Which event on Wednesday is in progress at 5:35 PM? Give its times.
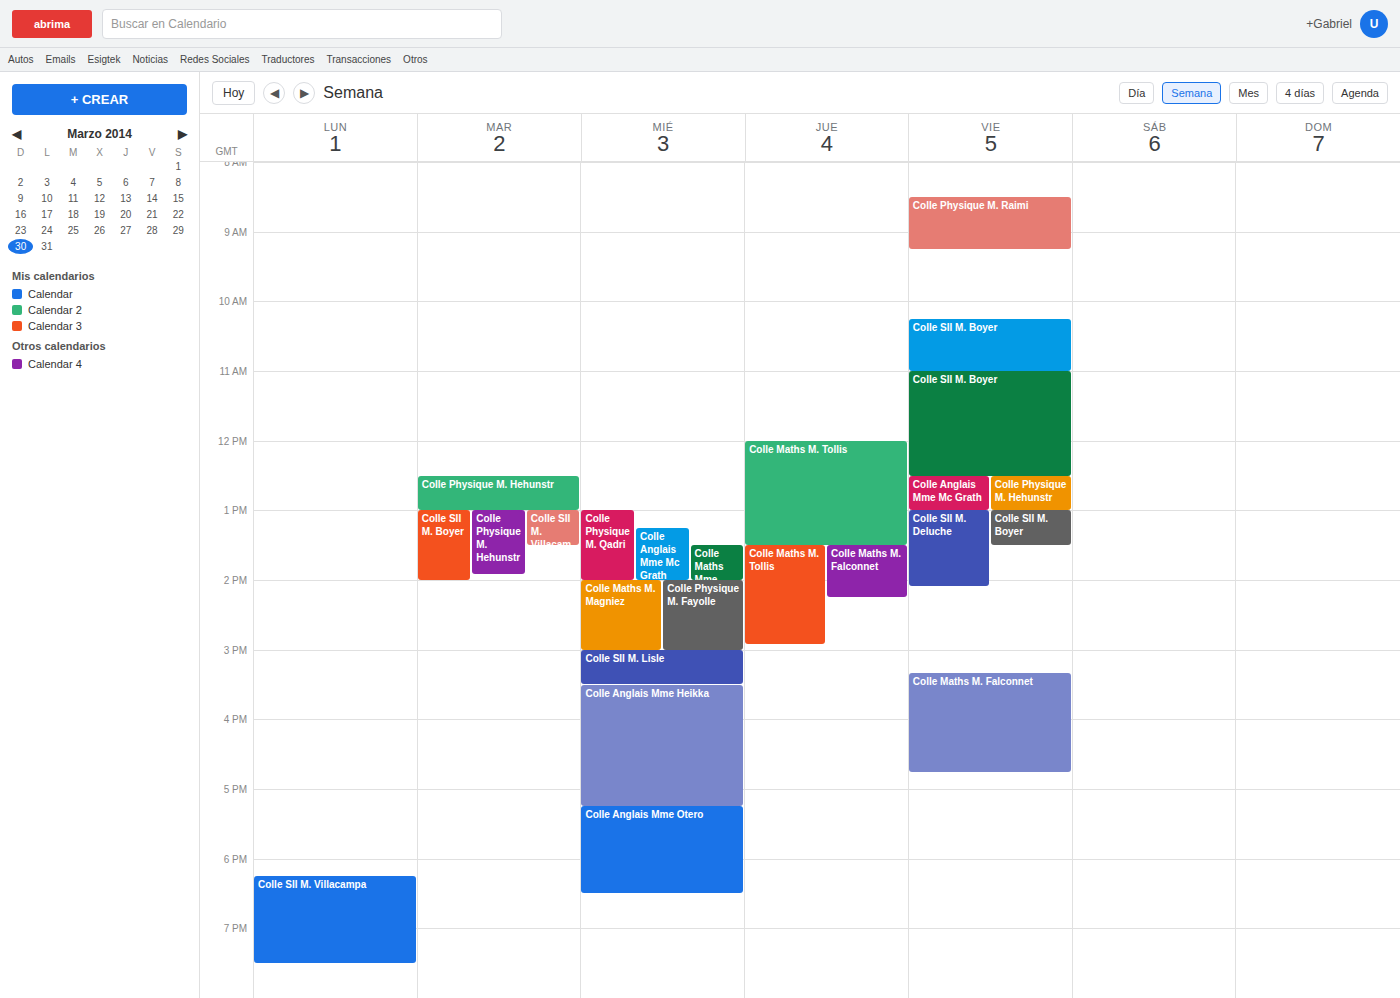
"Colle Anglais Mme Otero", 5:15 PM to 6:30 PM